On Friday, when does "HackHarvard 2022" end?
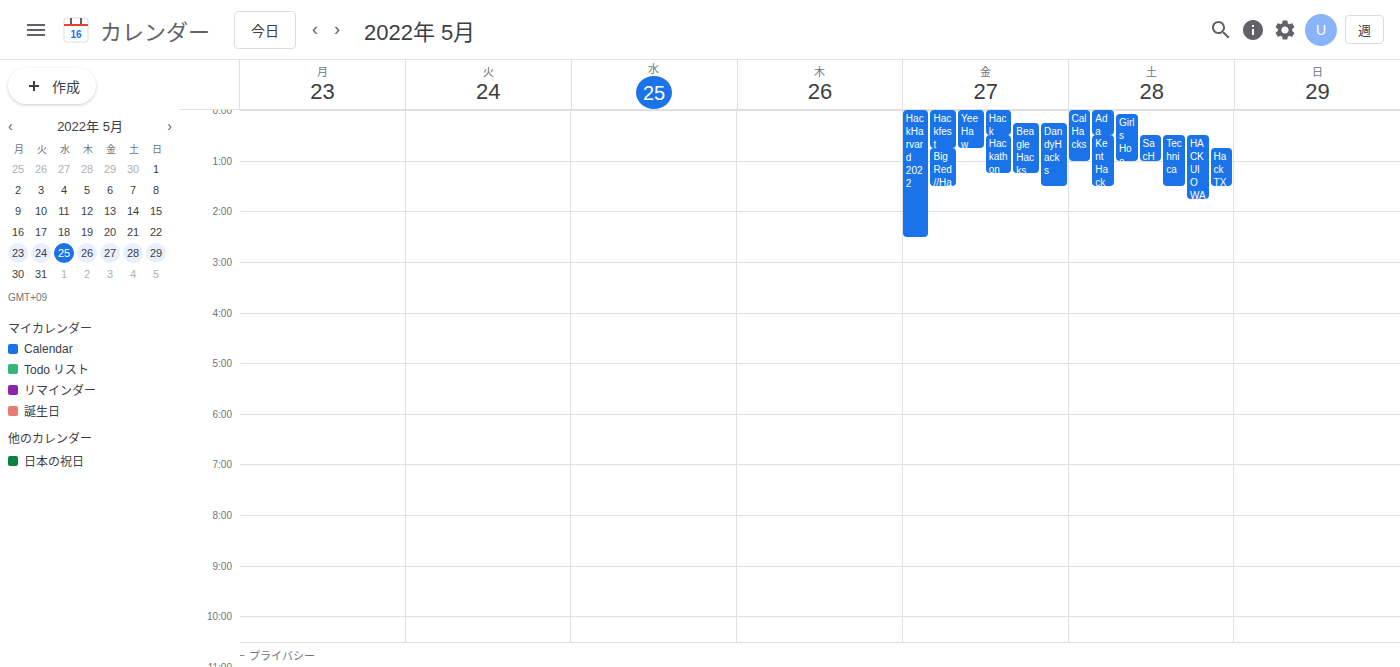
2:30 AM